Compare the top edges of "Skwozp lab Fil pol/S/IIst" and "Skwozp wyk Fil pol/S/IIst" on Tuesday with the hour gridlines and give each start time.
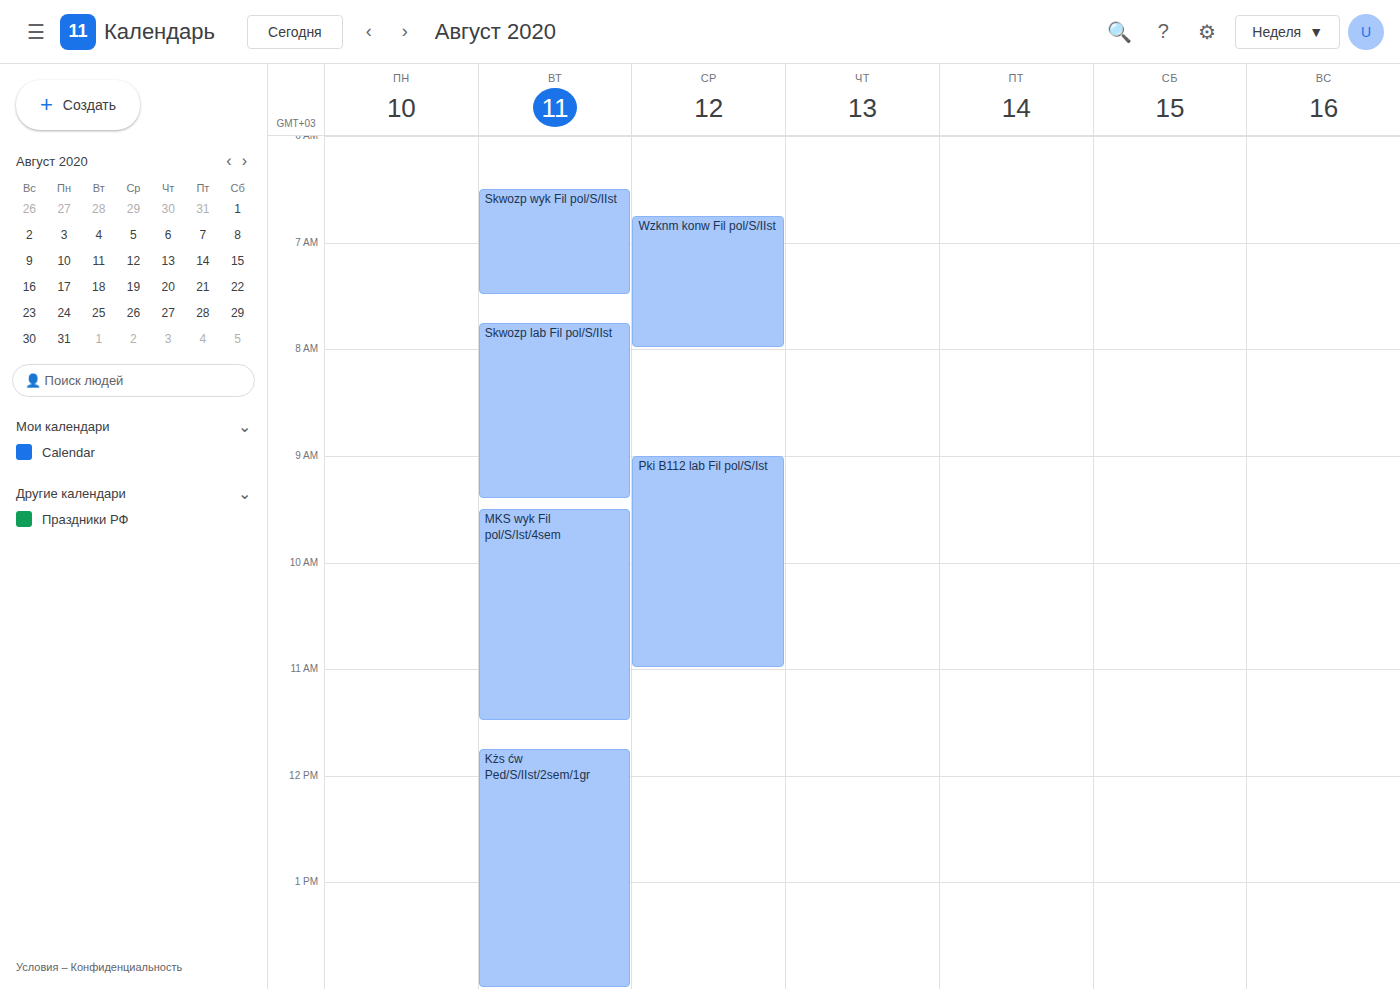
"Skwozp lab Fil pol/S/IIst": 7:45 AM, neither: three quarters of the way from the 7 AM line to the 8 AM line. "Skwozp wyk Fil pol/S/IIst": 6:30 AM, halfway between the 6 AM and 7 AM lines.